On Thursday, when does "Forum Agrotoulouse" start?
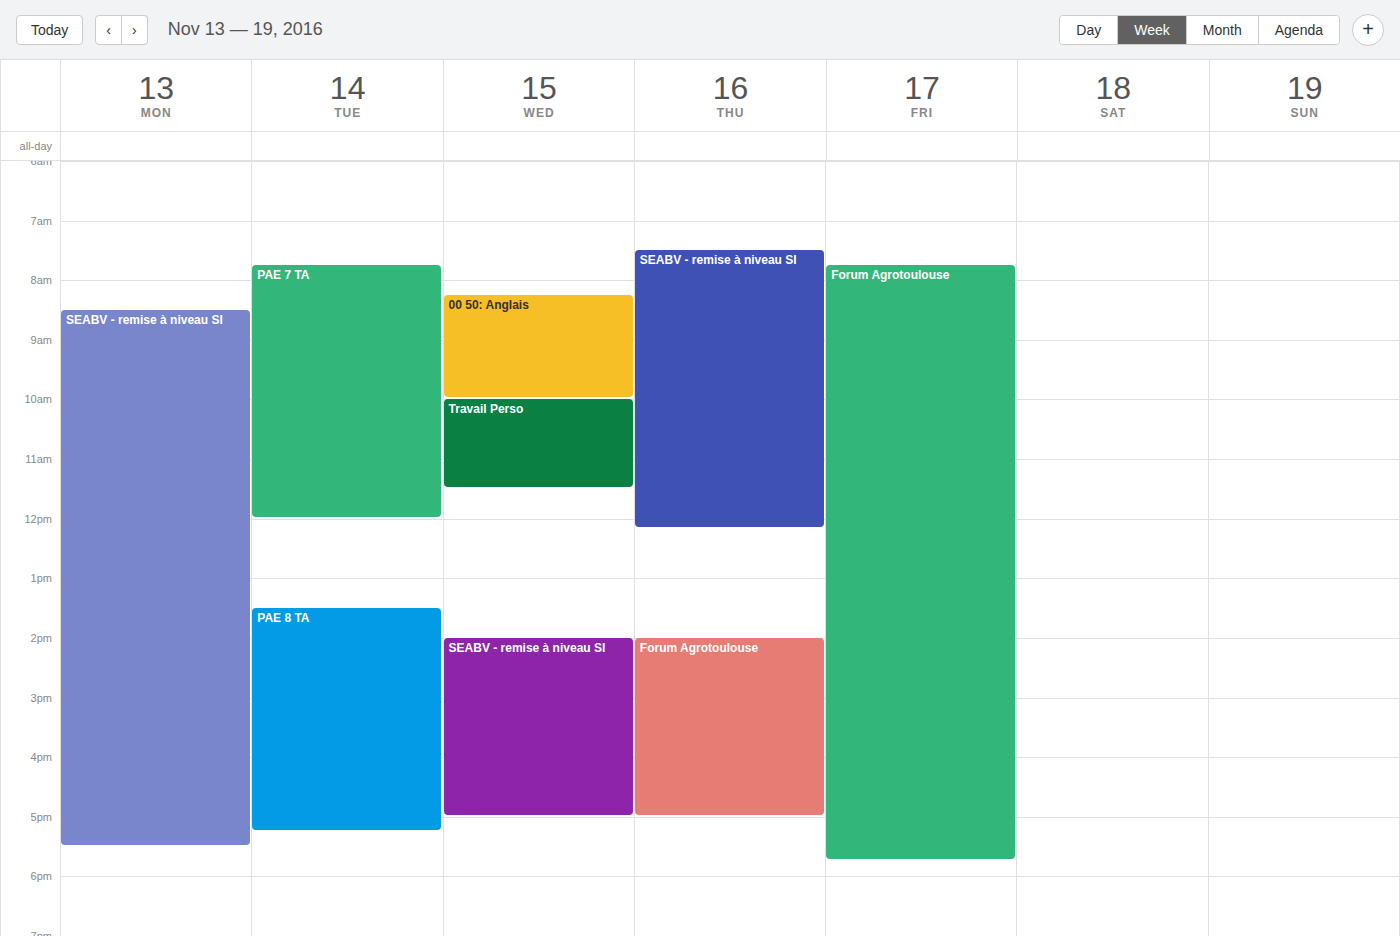
2:00 PM